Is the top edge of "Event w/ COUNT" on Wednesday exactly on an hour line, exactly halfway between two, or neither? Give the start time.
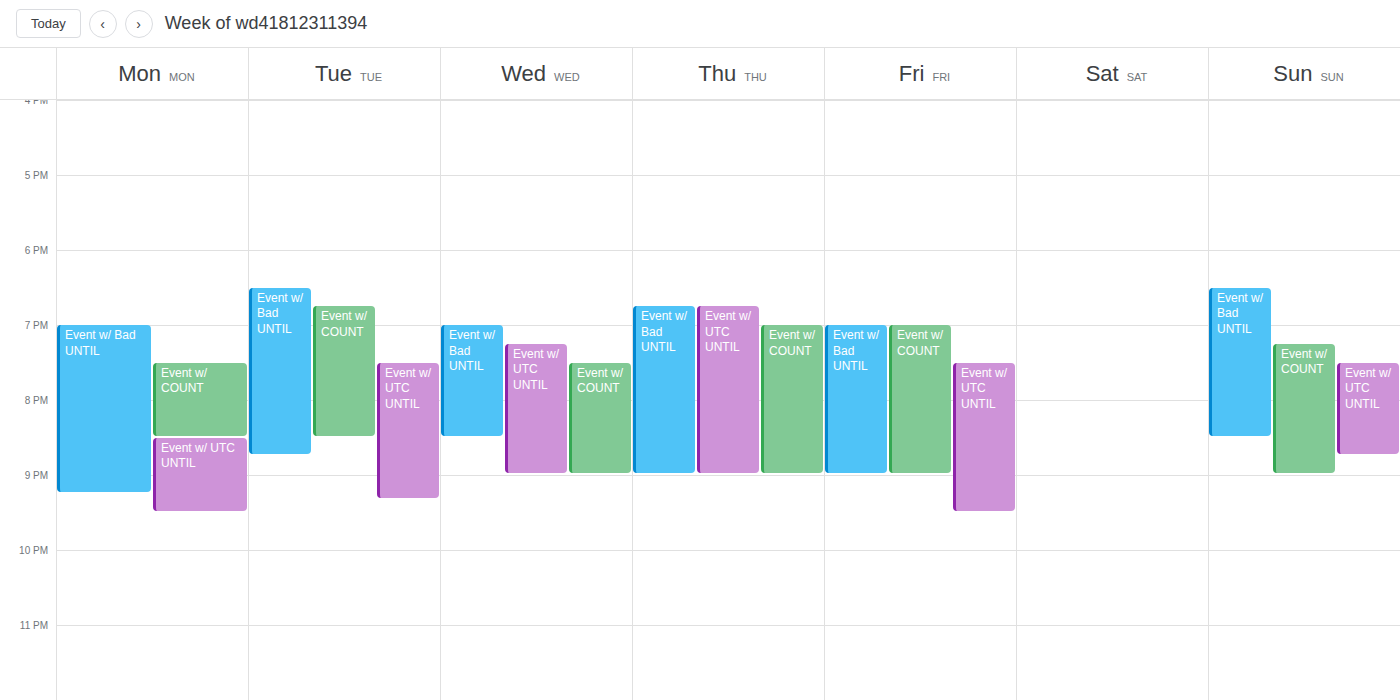
7:30 PM -- halfway between the 7 PM and 8 PM lines.